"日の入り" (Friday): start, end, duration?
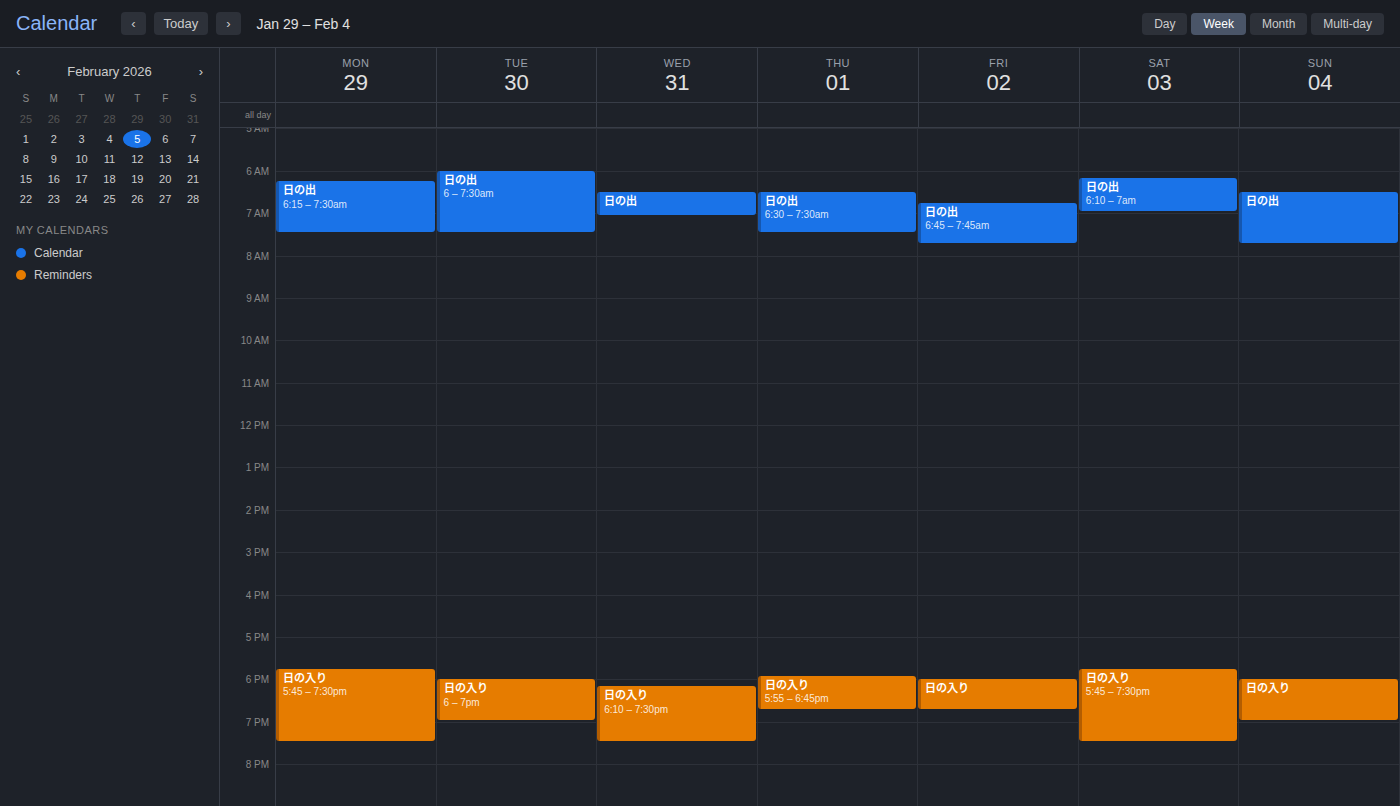
6:00 PM to 6:45 PM, 45 minutes